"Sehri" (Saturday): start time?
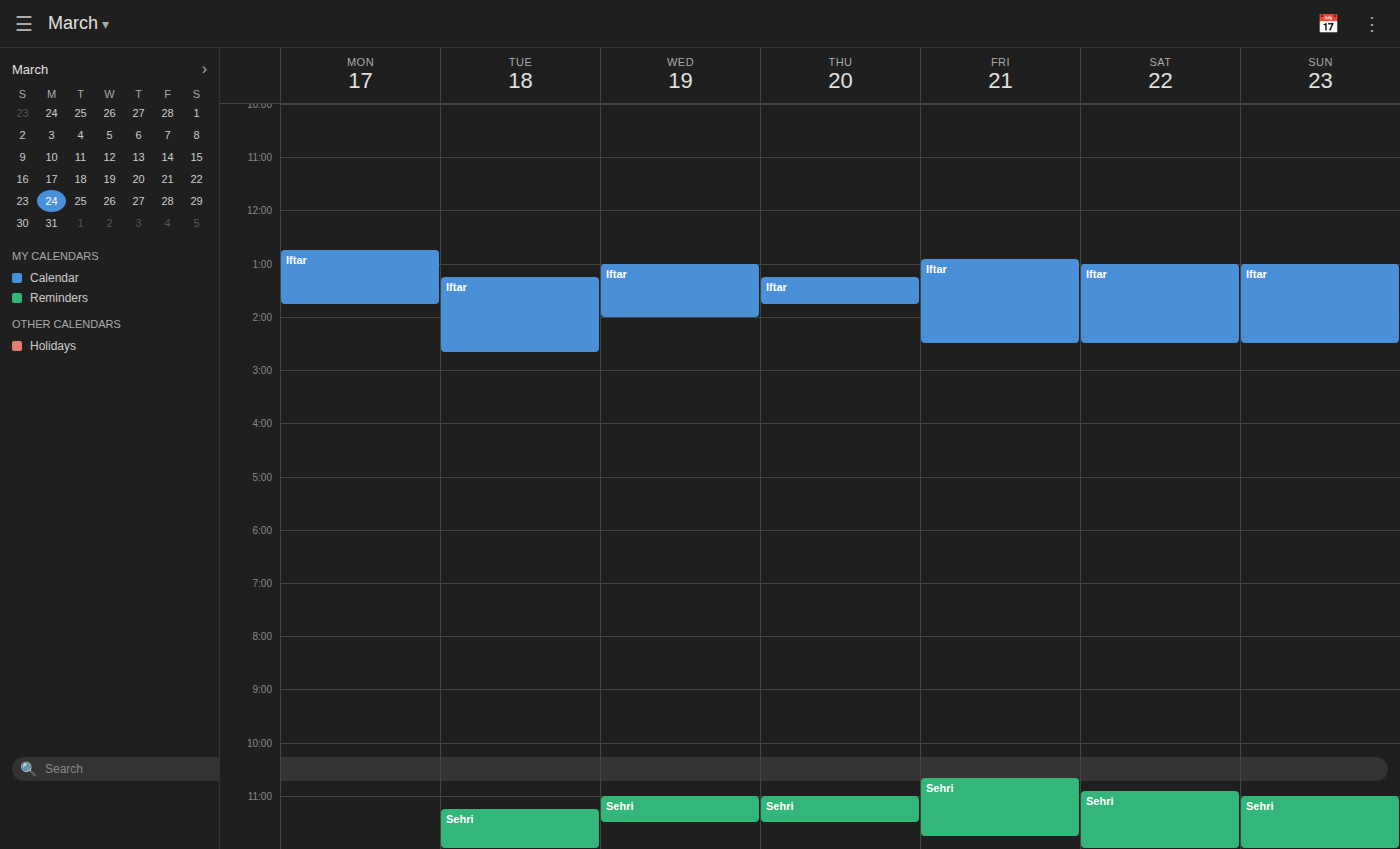
10:55 PM